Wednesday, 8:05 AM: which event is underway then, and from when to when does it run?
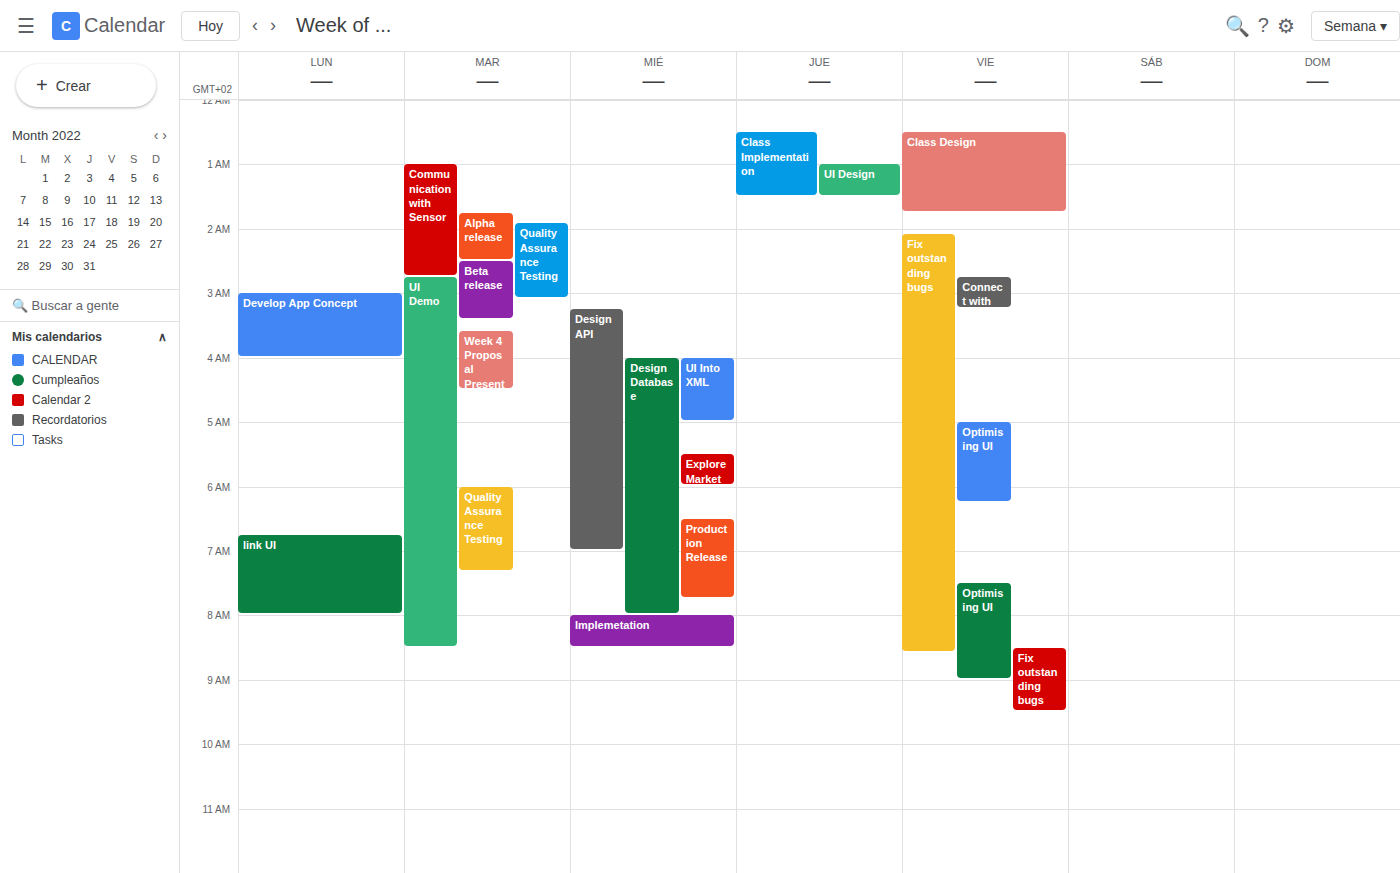
"Implemetation", 8:00 AM to 8:30 AM